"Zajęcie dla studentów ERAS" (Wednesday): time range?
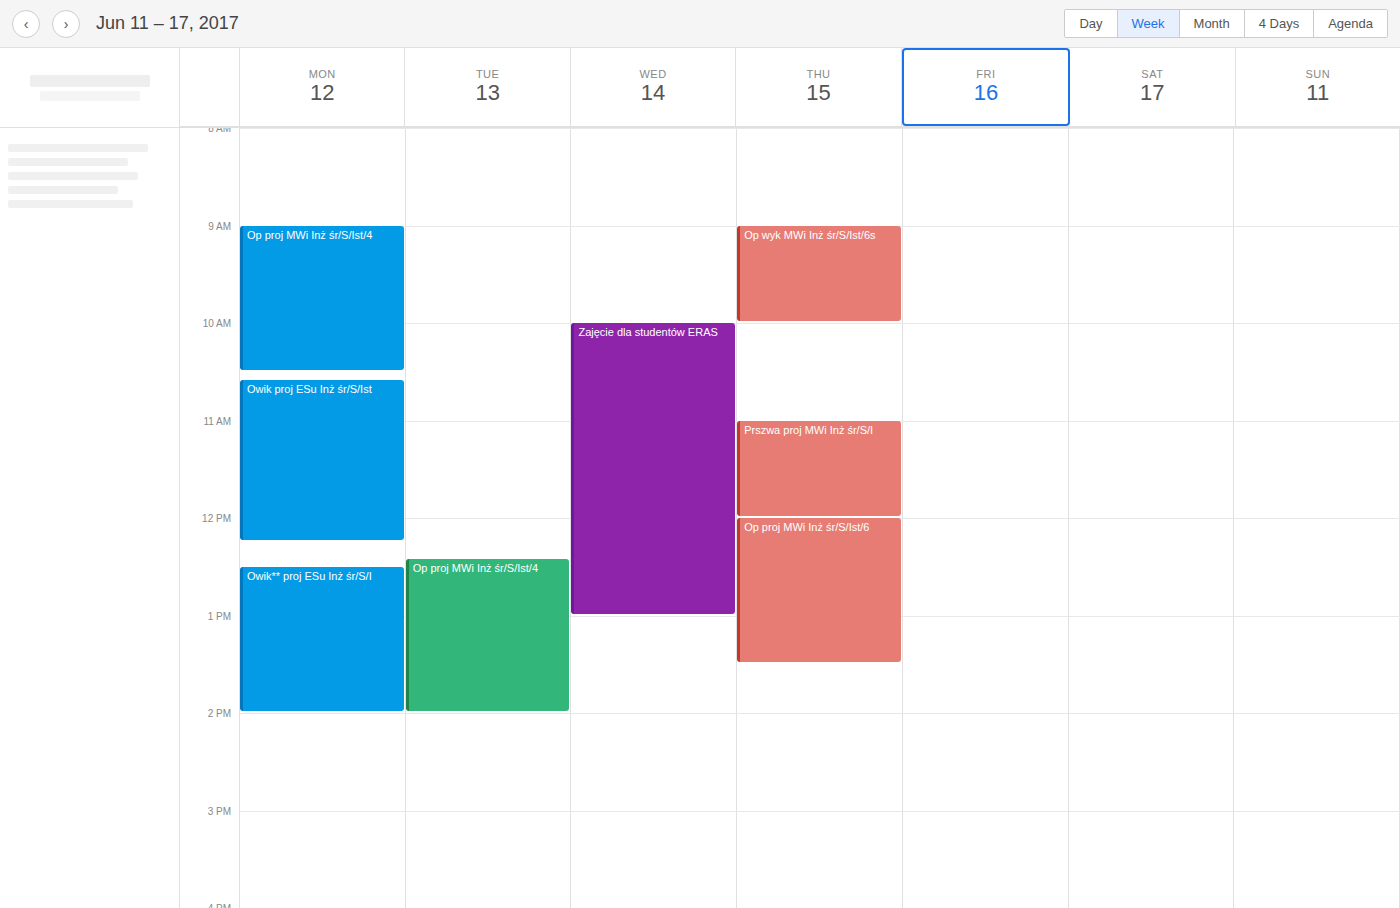
10:00 AM to 1:00 PM